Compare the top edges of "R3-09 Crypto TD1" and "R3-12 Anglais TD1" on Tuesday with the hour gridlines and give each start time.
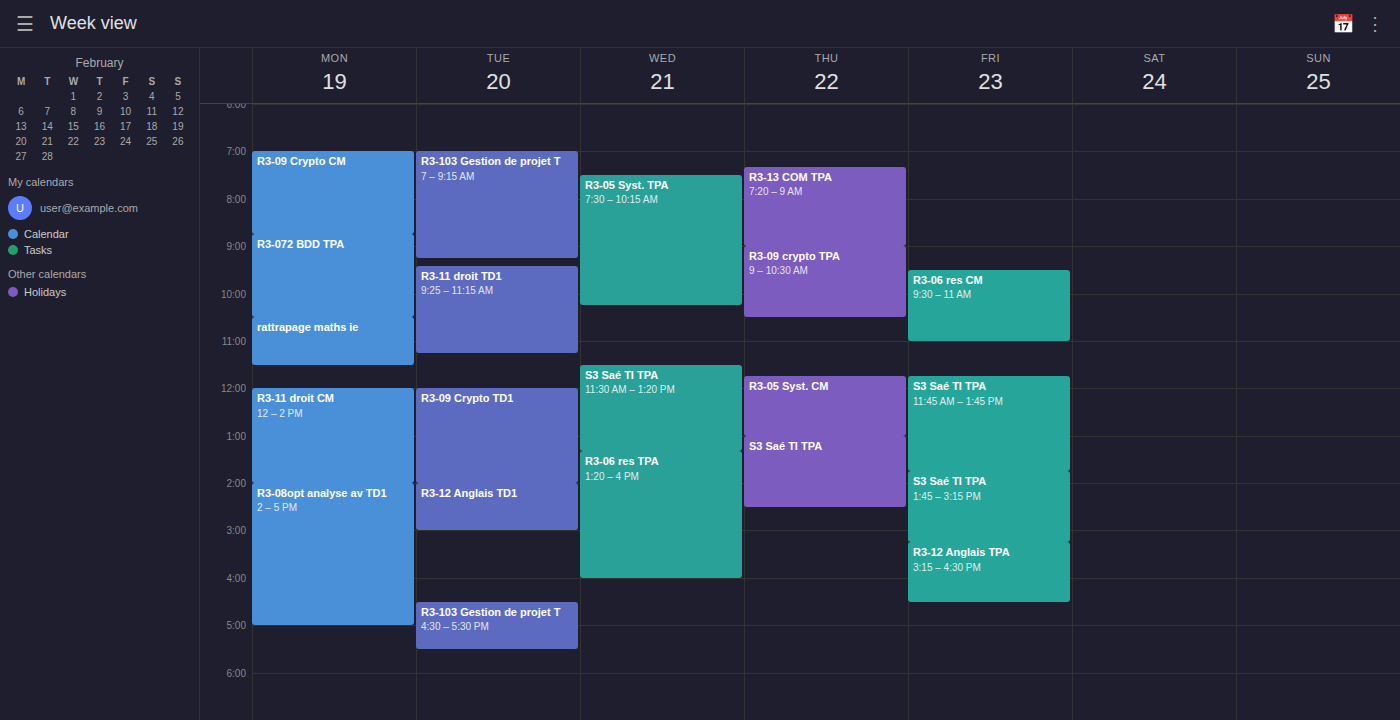
"R3-09 Crypto TD1": 12:00 PM, exactly on the 12 PM line. "R3-12 Anglais TD1": 2:00 PM, exactly on the 2 PM line.